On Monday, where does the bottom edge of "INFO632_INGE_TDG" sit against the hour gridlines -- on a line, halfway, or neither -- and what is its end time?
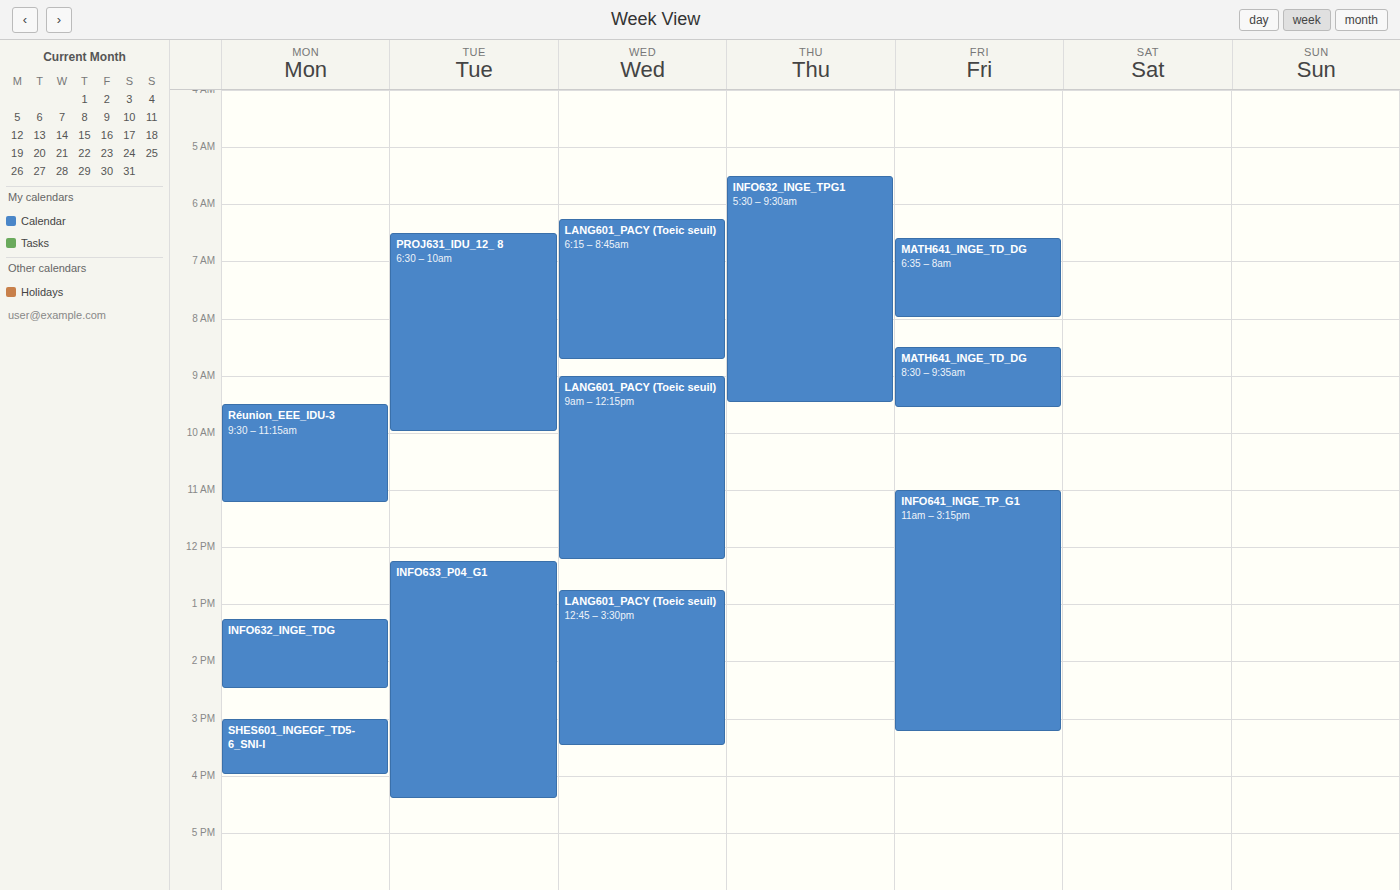
2:30 PM -- halfway between the 2 PM and 3 PM lines.